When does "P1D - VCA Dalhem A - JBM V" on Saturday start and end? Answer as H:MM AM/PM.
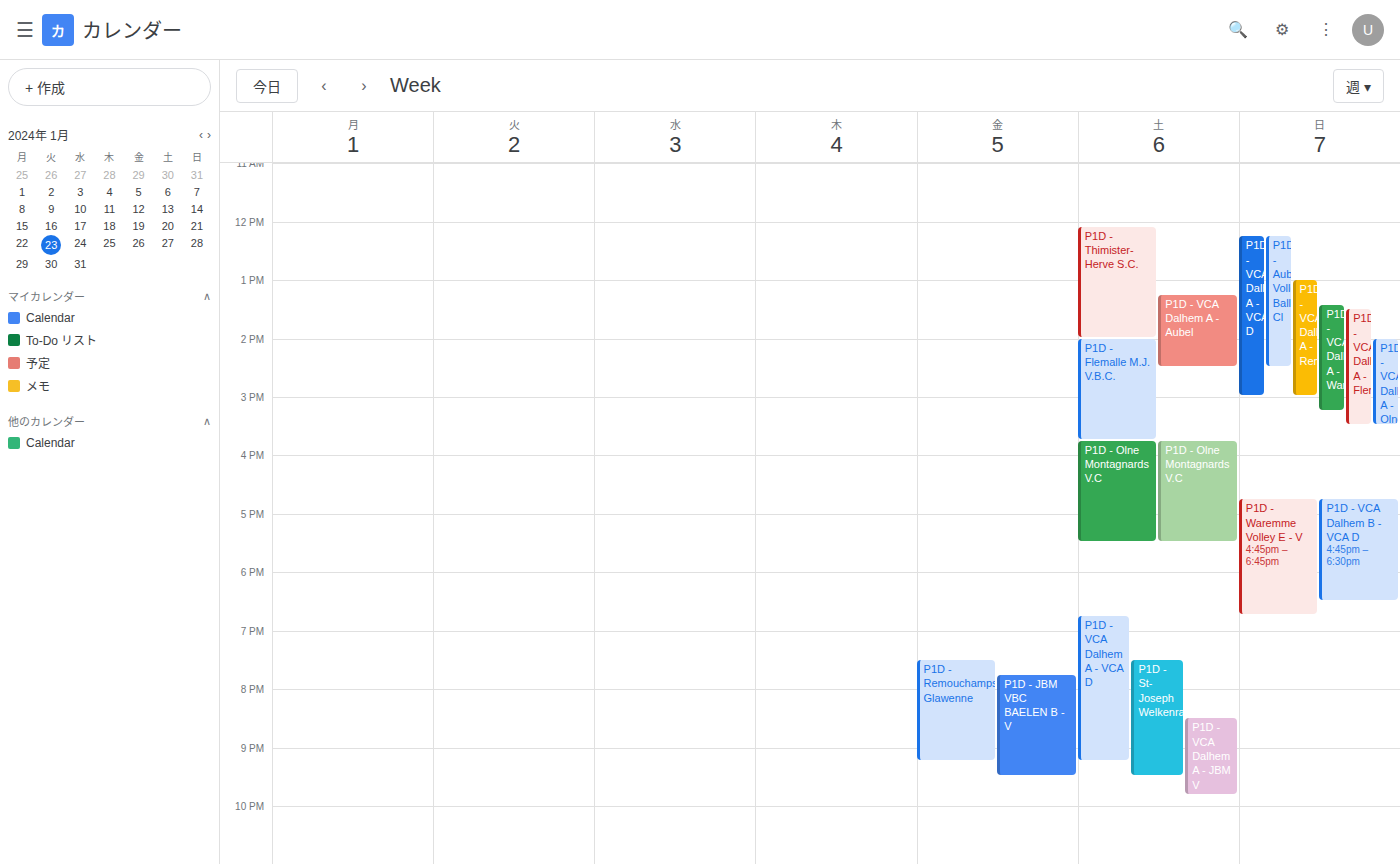
8:30 PM to 9:50 PM